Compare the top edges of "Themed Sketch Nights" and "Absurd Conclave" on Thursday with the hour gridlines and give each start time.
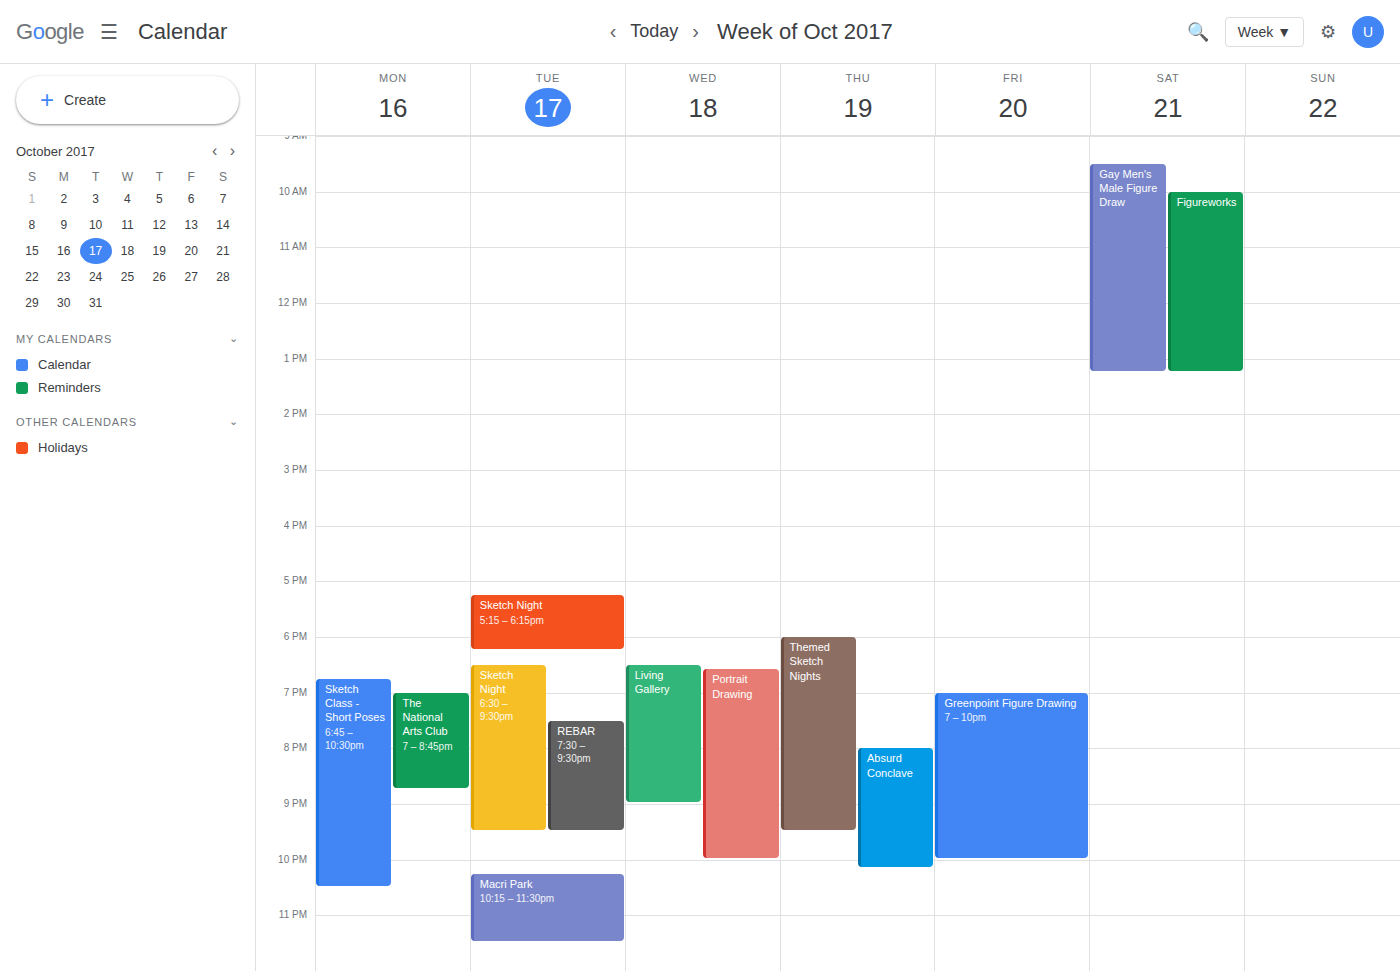
"Themed Sketch Nights": 6:00 PM, exactly on the 6 PM line. "Absurd Conclave": 8:00 PM, exactly on the 8 PM line.